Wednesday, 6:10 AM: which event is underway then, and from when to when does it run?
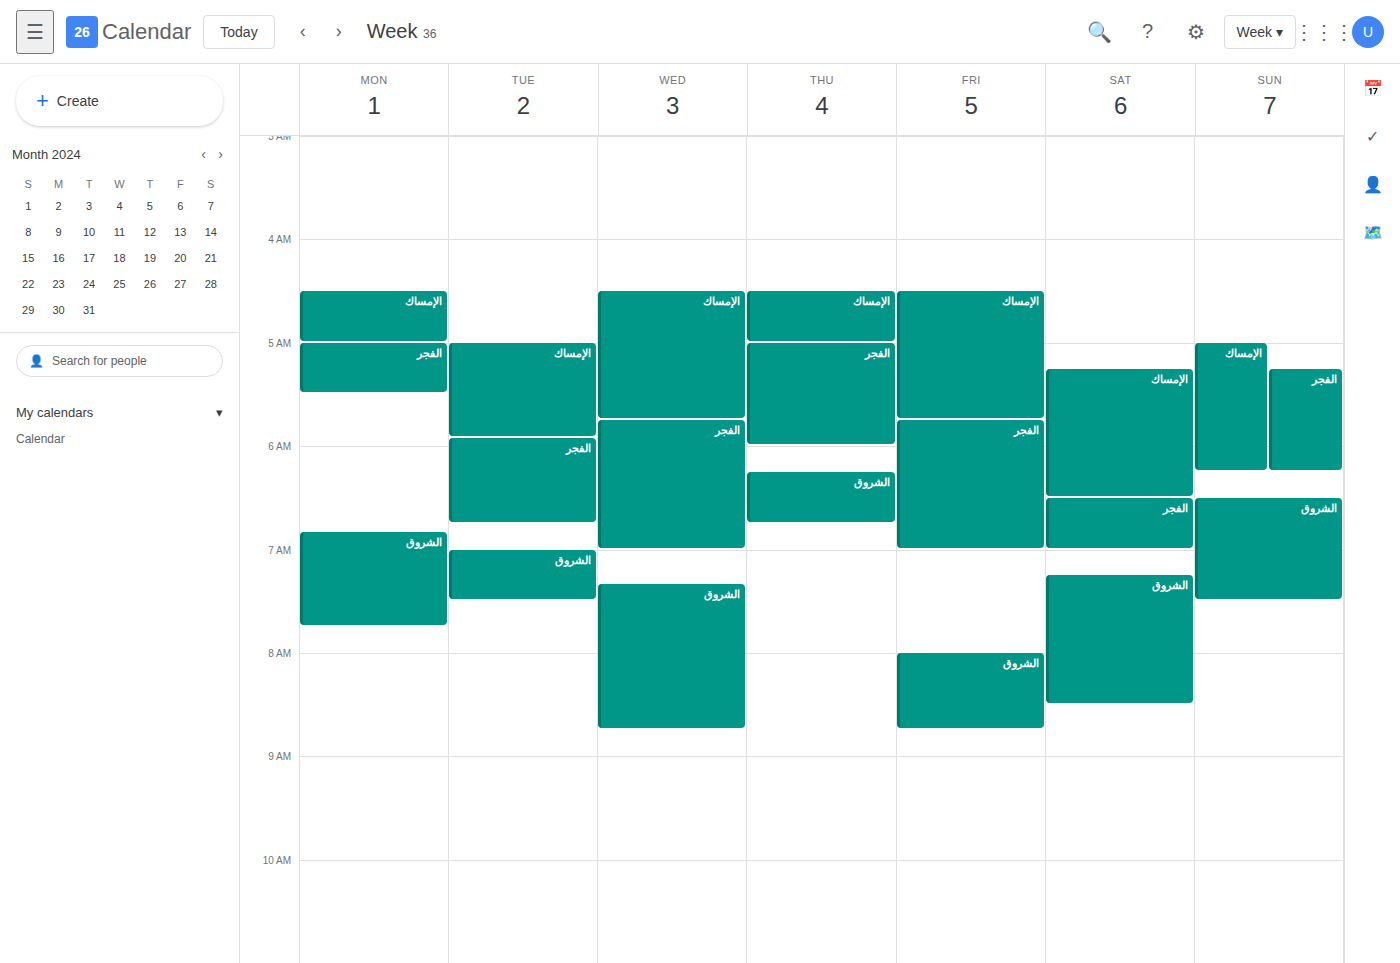
"الفجر", 5:45 AM to 7:00 AM